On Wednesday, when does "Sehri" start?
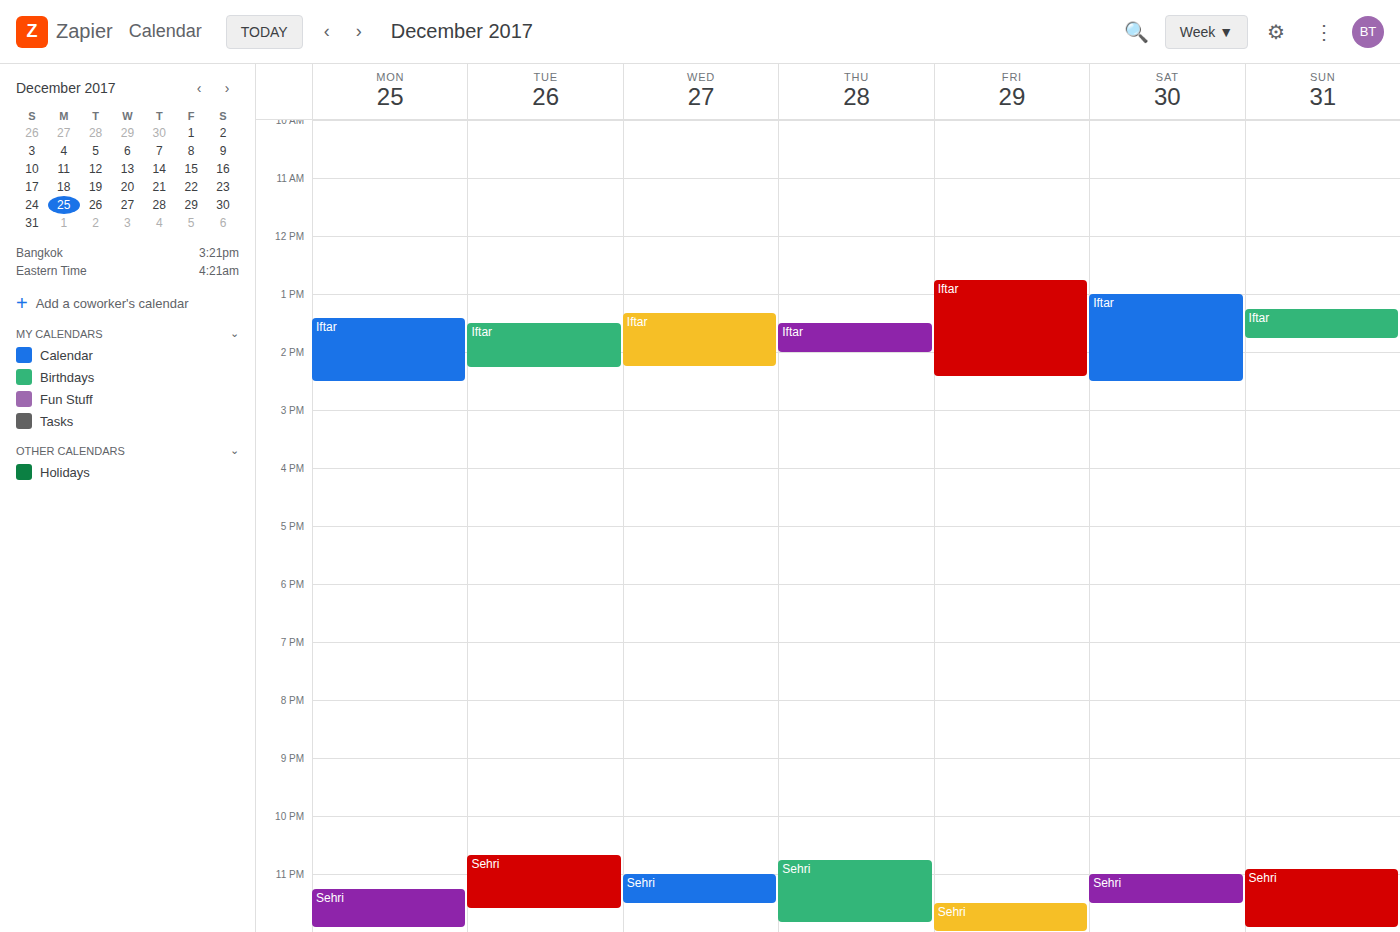
23:00